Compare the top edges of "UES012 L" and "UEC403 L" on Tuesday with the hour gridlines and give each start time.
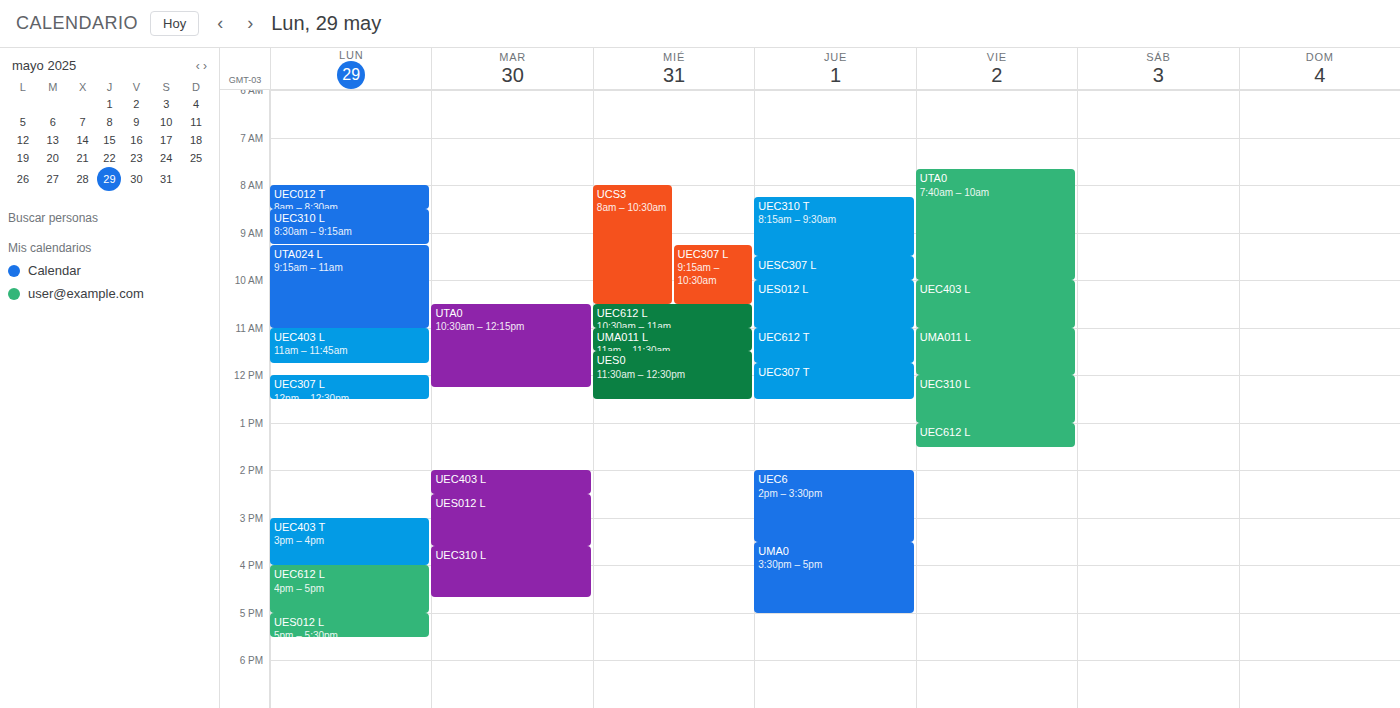
"UES012 L": 2:30 PM, halfway between the 2 PM and 3 PM lines. "UEC403 L": 2:00 PM, exactly on the 2 PM line.